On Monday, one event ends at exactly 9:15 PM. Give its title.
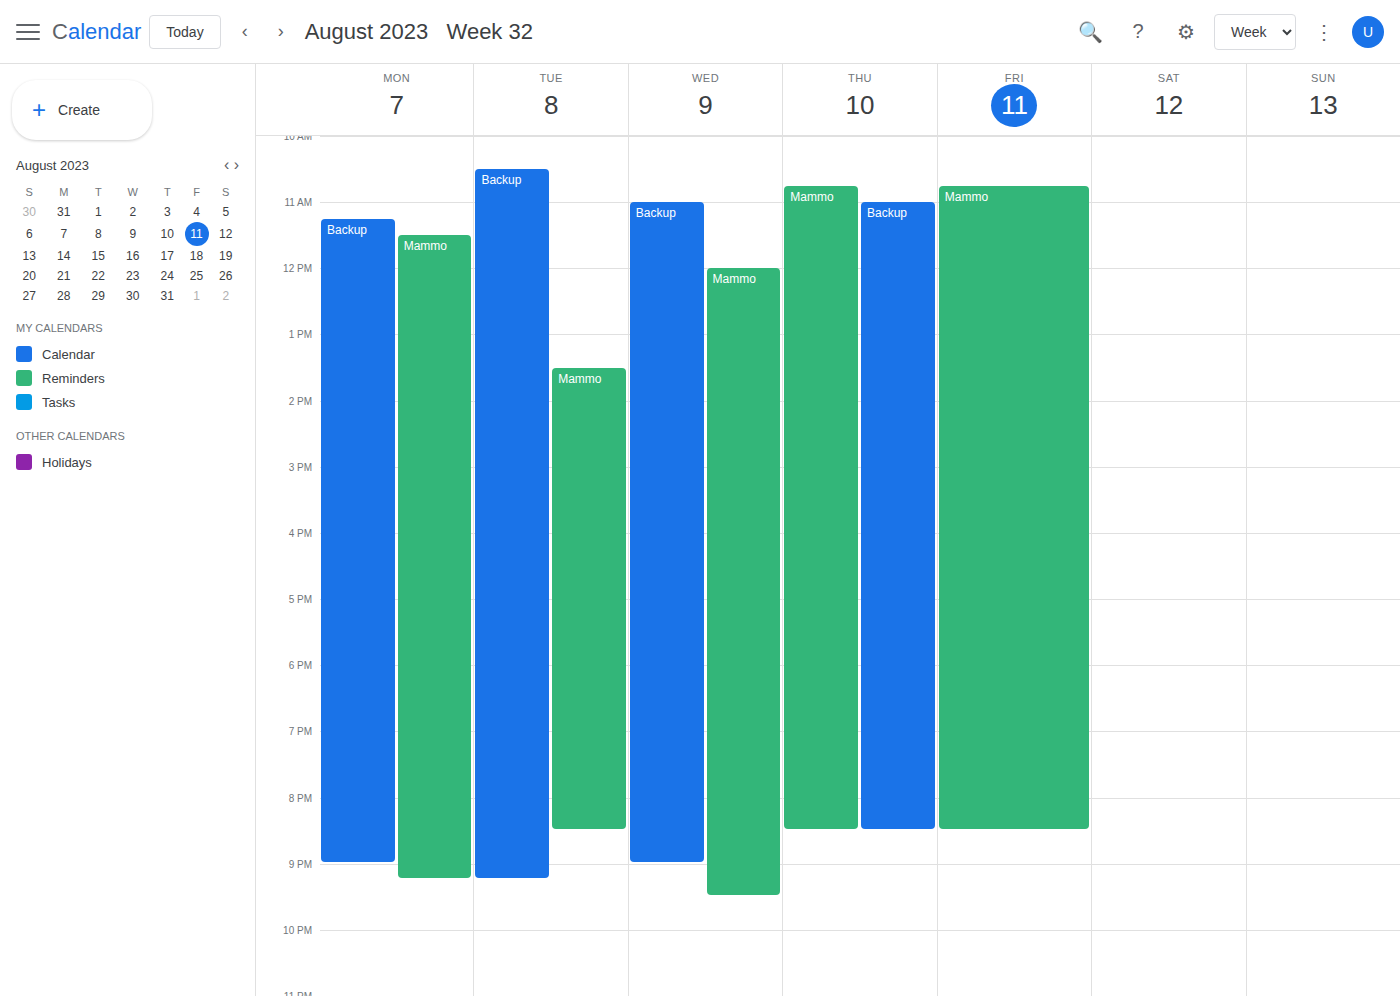
"Mammo"